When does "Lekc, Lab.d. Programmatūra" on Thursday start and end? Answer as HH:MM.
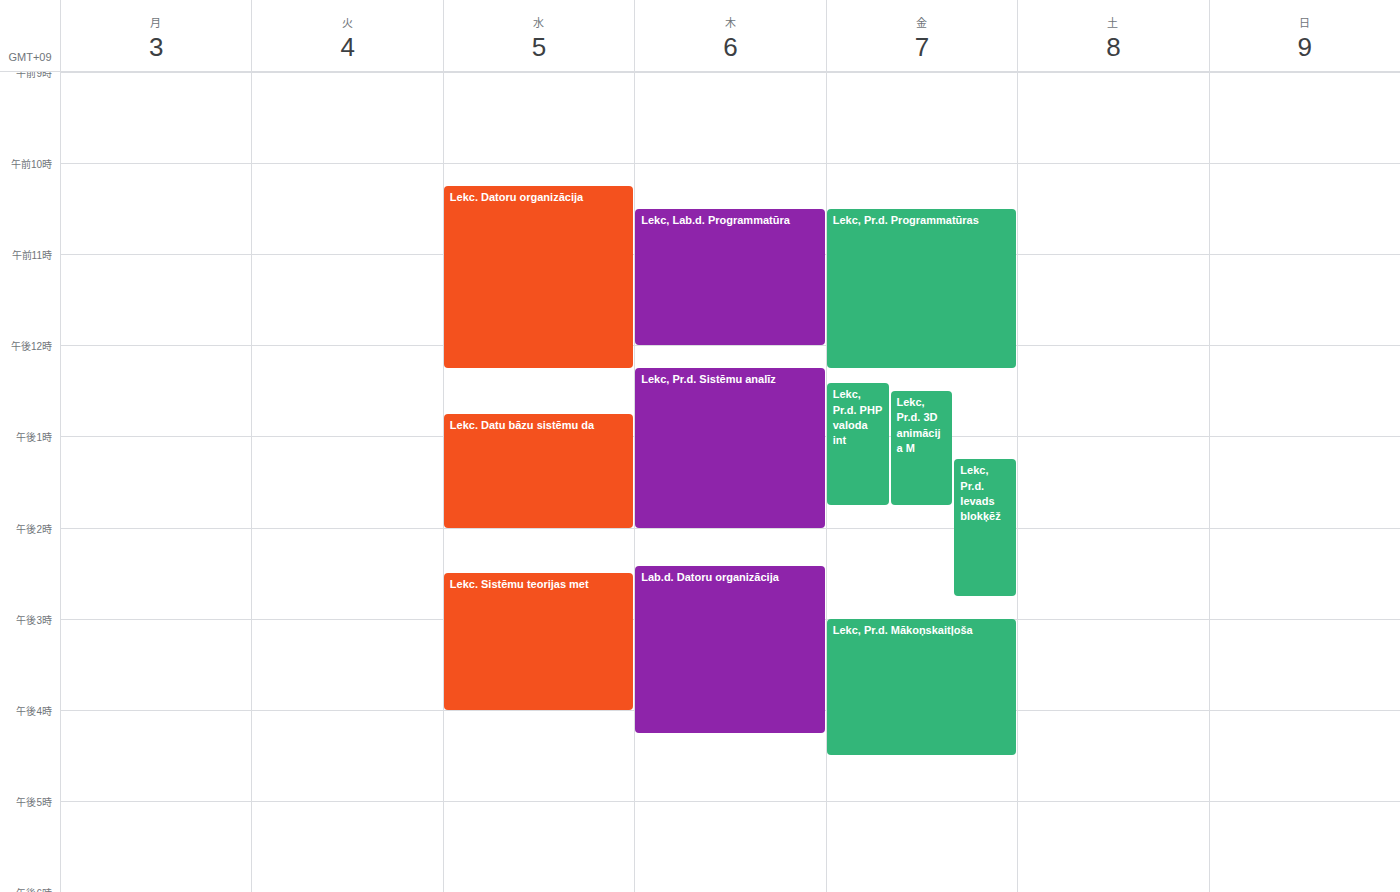
10:30 to 12:00